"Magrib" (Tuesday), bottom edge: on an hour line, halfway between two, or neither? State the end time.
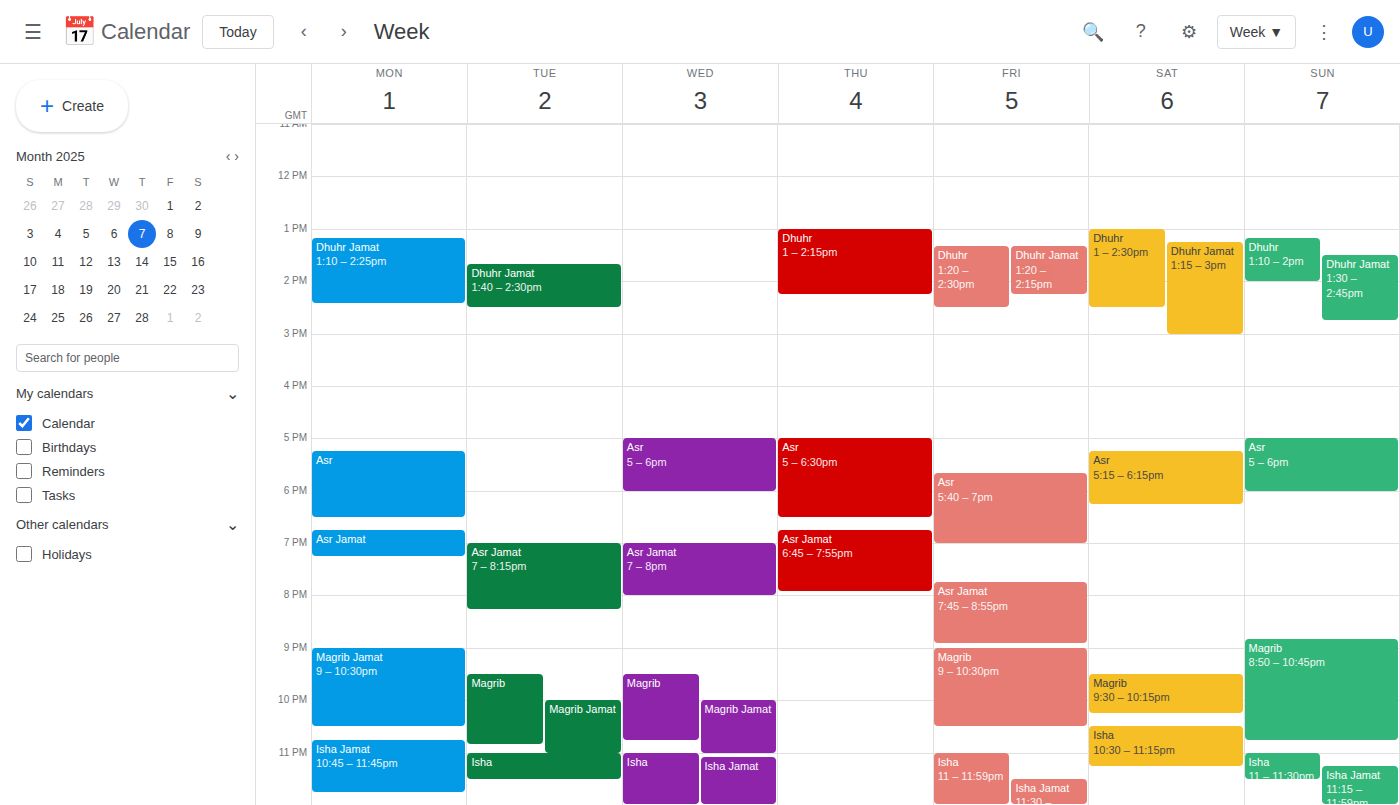
22:50 -- neither: 50 minutes below the 22:00 line and 10 minutes above the 23:00 line.